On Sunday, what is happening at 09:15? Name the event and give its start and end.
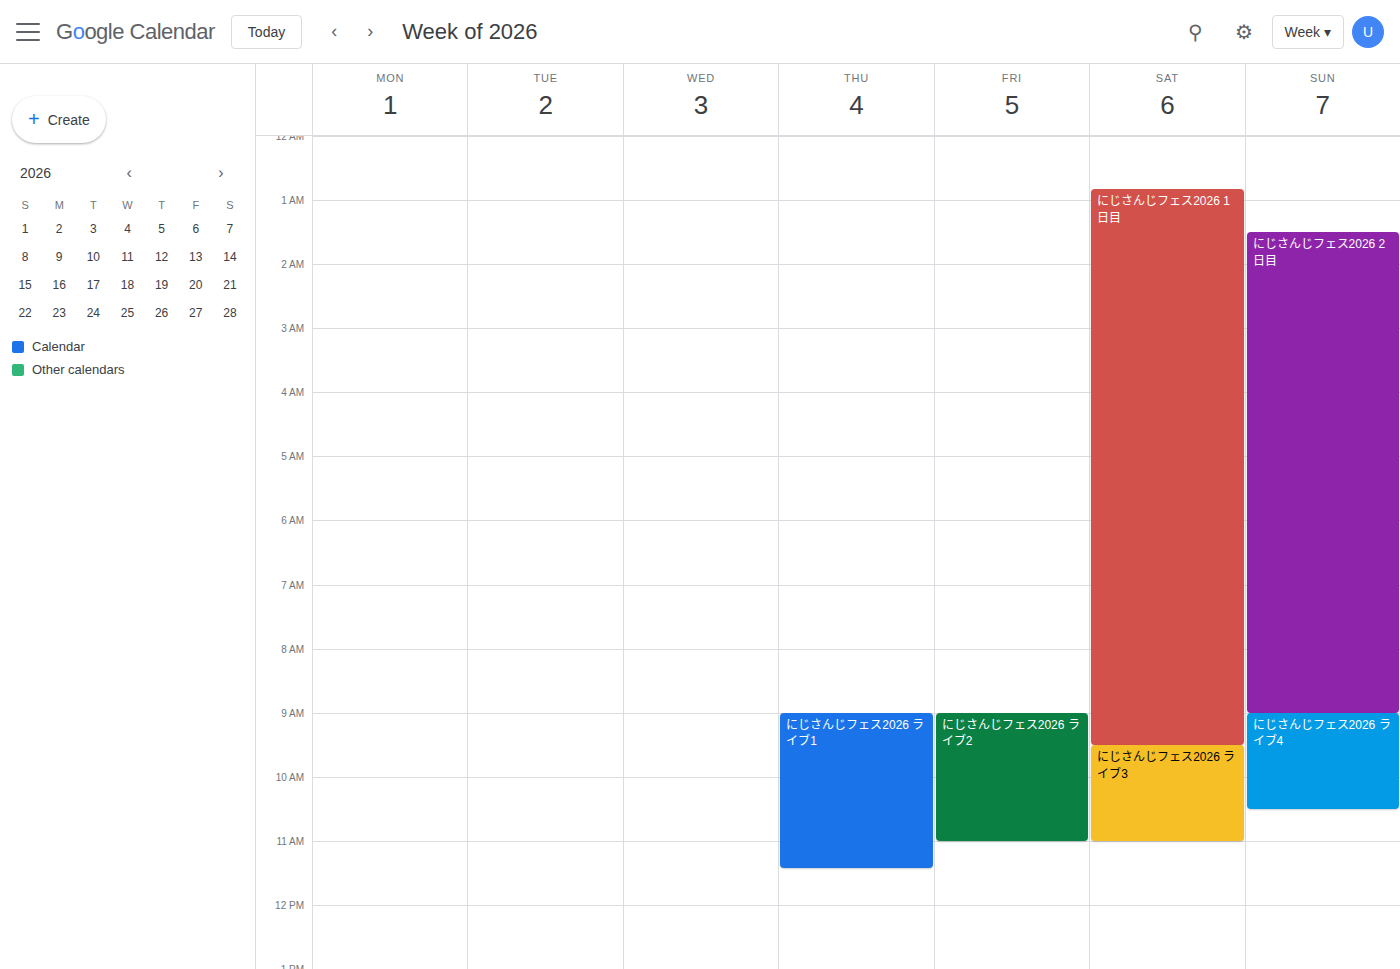
"にじさんじフェス2026 ライブ4", 09:00 to 10:30